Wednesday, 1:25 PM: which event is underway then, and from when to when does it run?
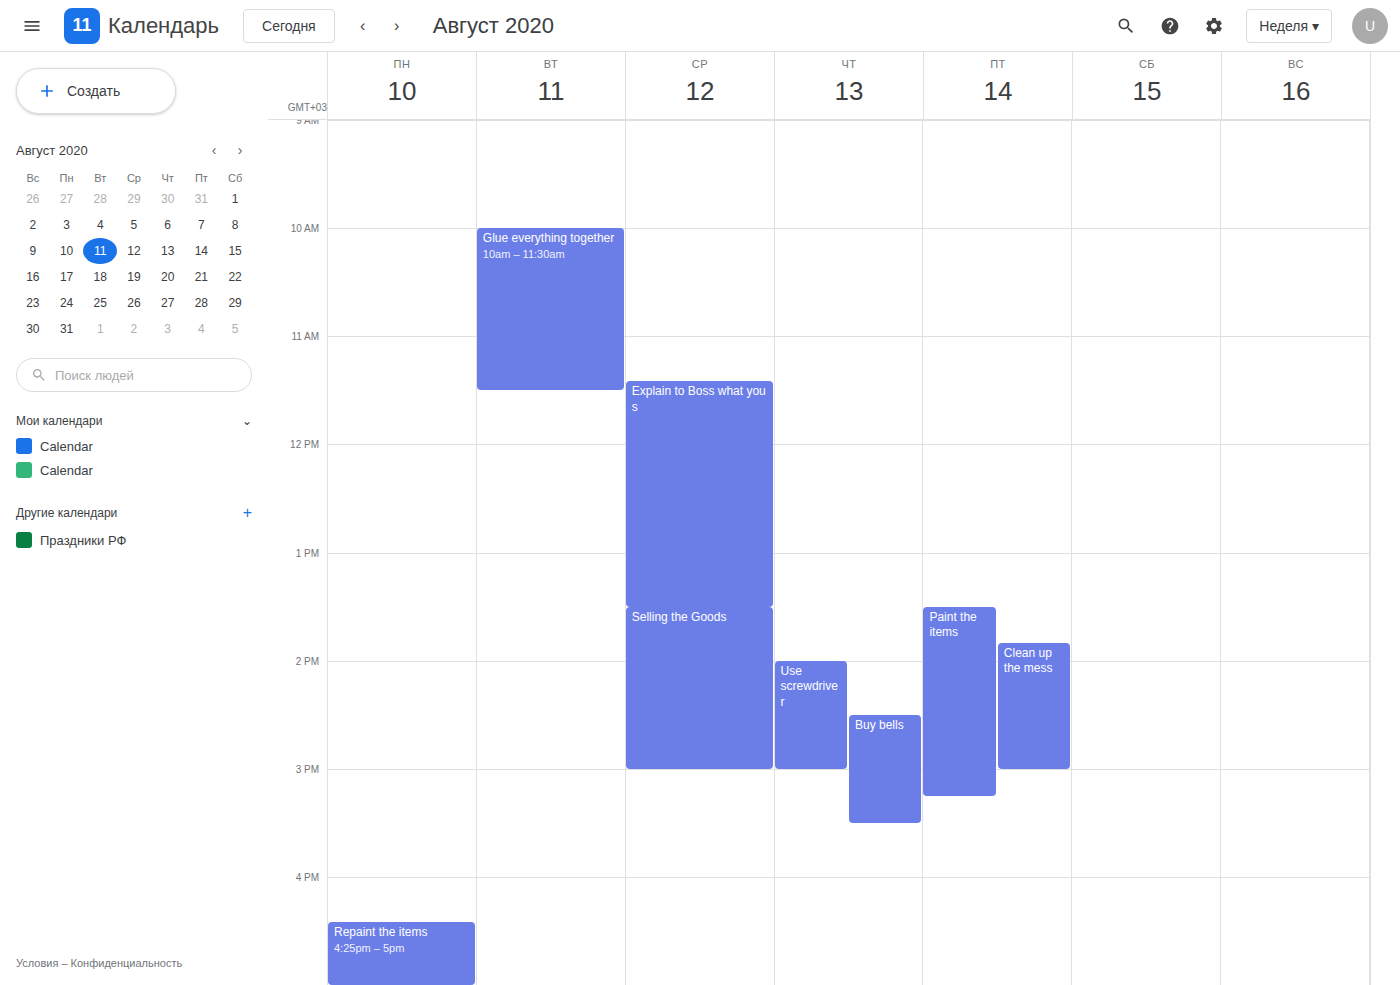
"Explain to Boss what you s", 11:25 AM to 1:30 PM